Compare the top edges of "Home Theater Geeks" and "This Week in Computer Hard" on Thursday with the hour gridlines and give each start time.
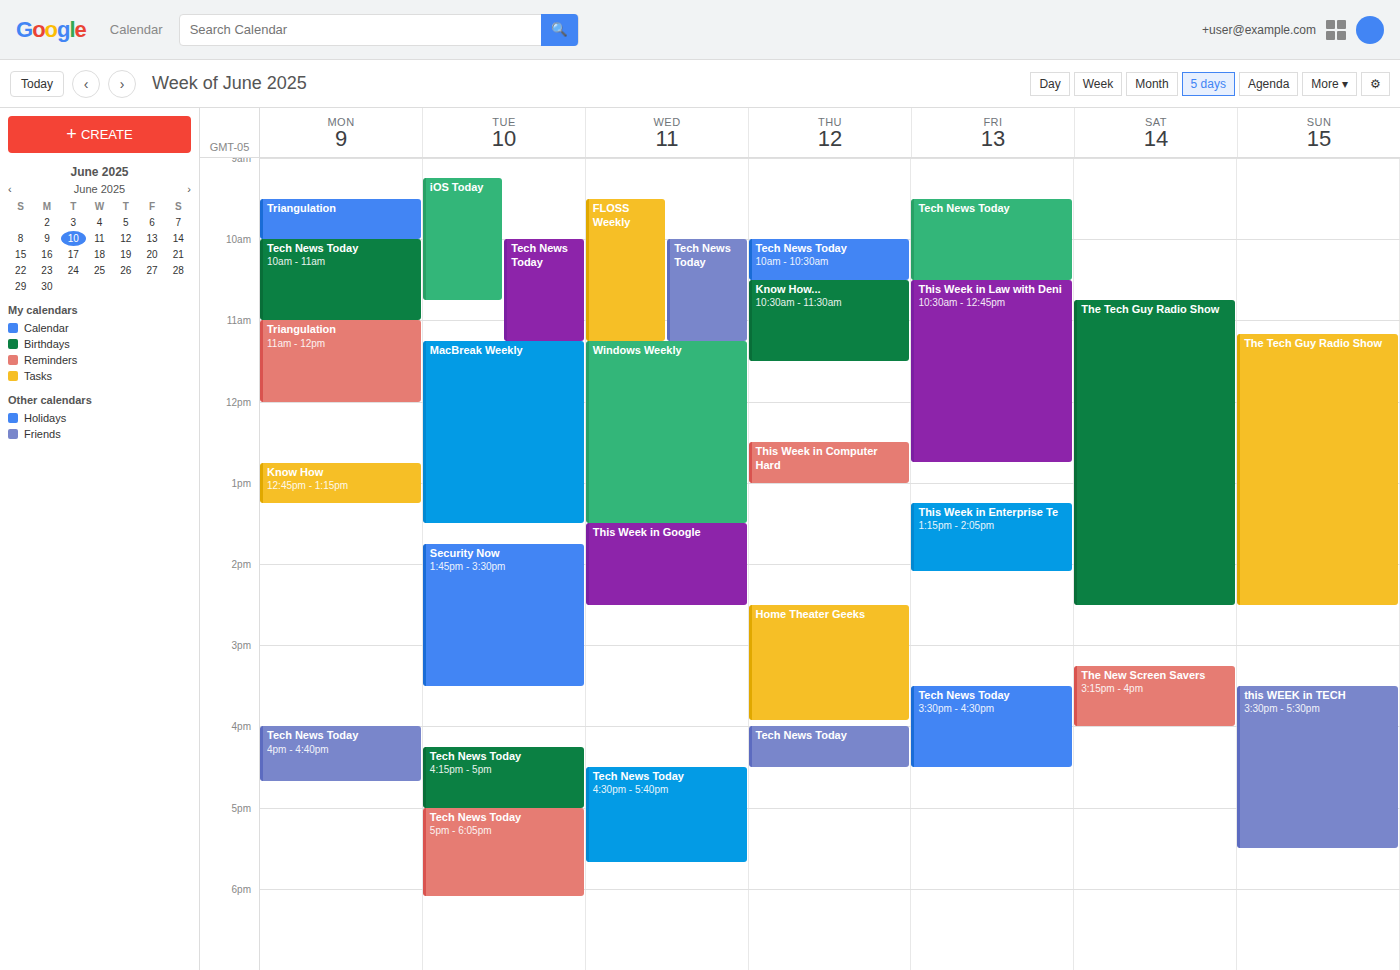
"Home Theater Geeks": 14:30, halfway between the 14:00 and 15:00 lines. "This Week in Computer Hard": 12:30, halfway between the 12:00 and 13:00 lines.